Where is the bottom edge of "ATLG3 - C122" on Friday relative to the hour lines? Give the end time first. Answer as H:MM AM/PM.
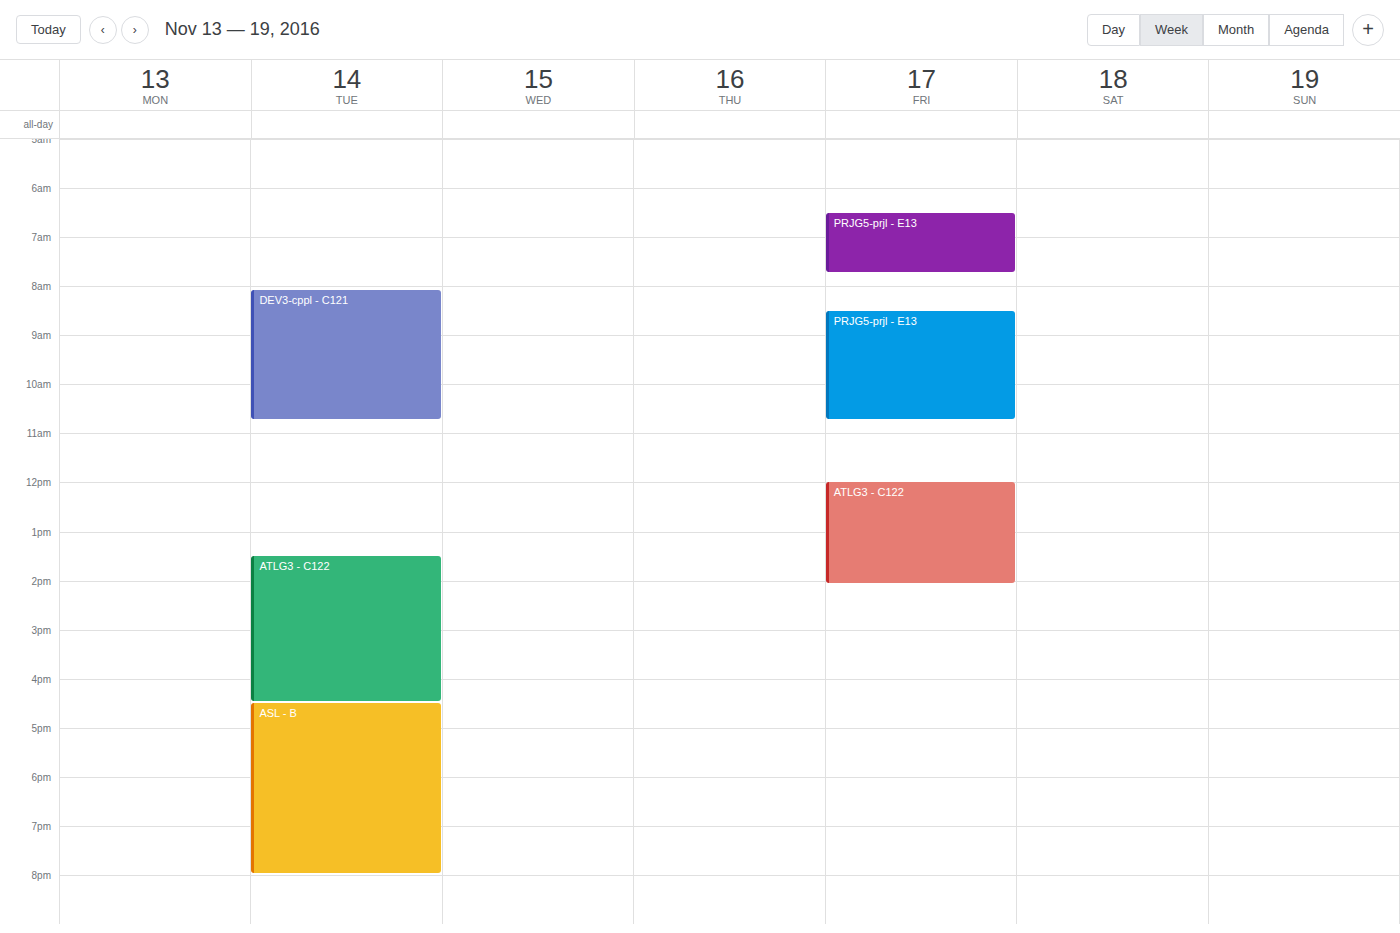
2:05 PM -- neither: 5 minutes below the 2 PM line and 55 minutes above the 3 PM line.